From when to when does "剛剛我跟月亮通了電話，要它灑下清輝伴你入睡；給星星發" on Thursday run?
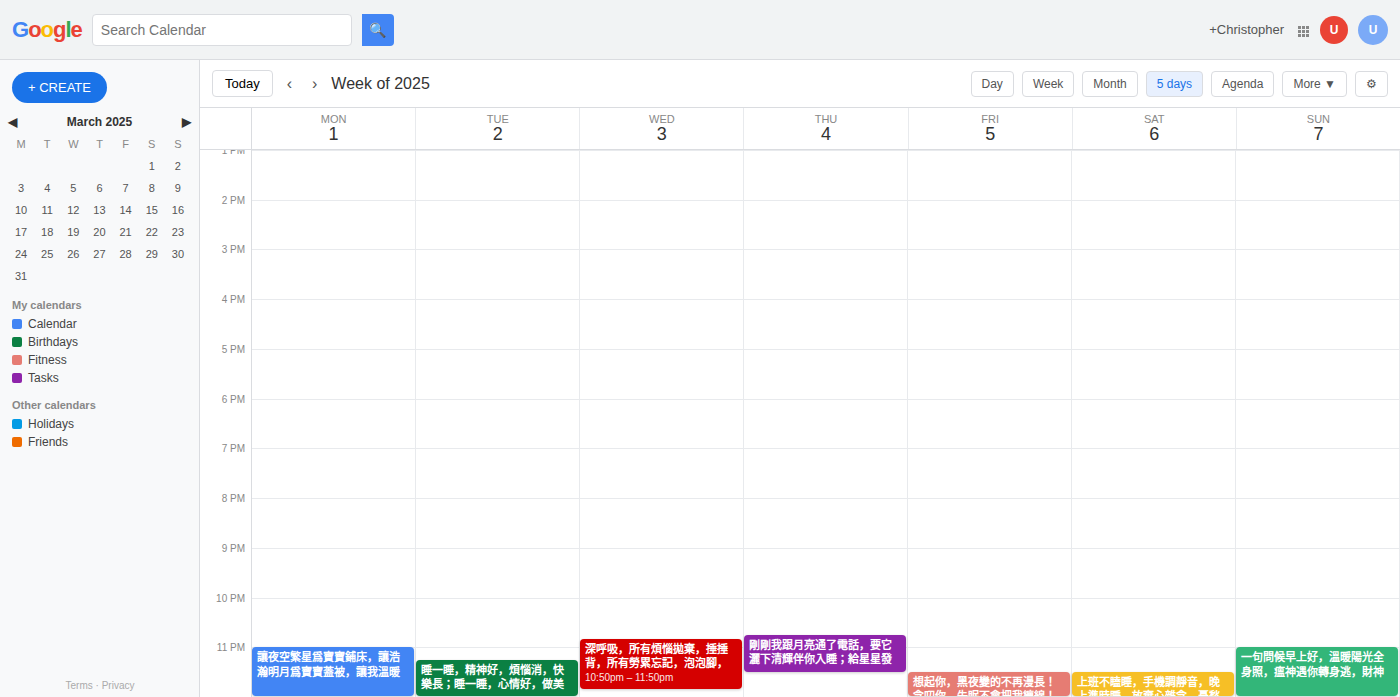
10:45 PM to 11:30 PM